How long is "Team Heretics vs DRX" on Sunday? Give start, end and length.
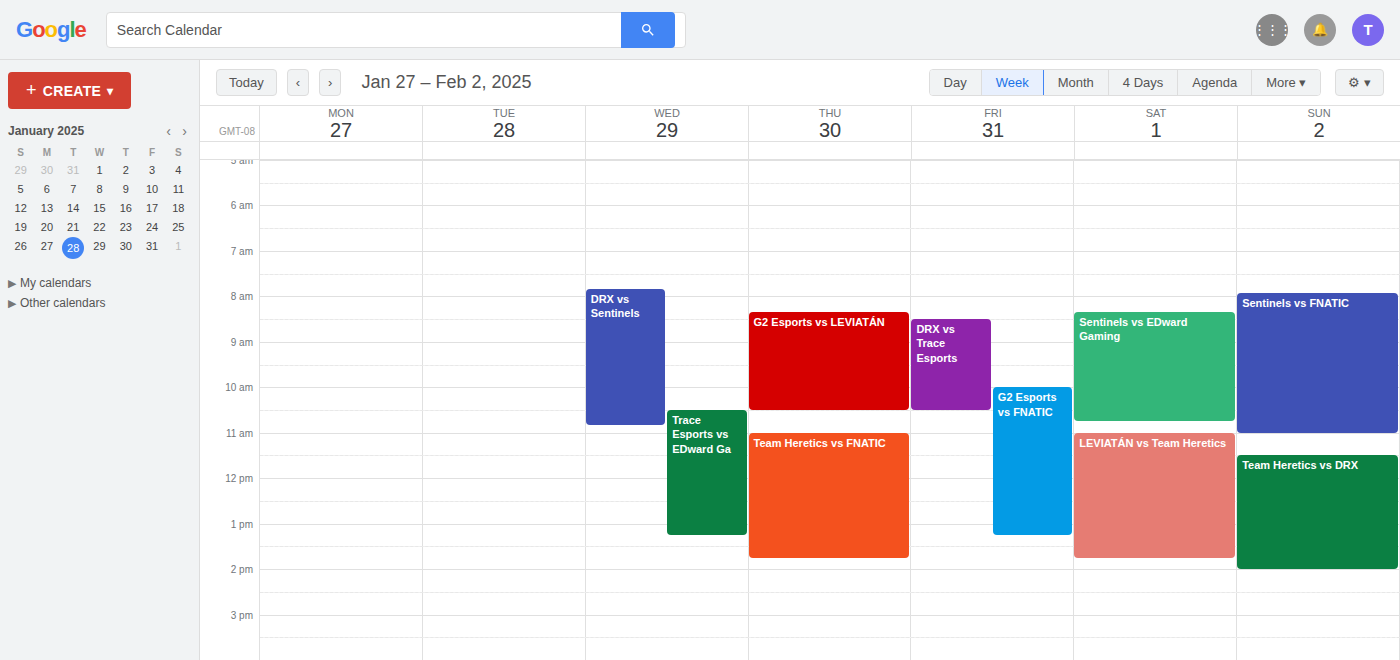
11:30 AM to 2:00 PM, 2 hours 30 minutes